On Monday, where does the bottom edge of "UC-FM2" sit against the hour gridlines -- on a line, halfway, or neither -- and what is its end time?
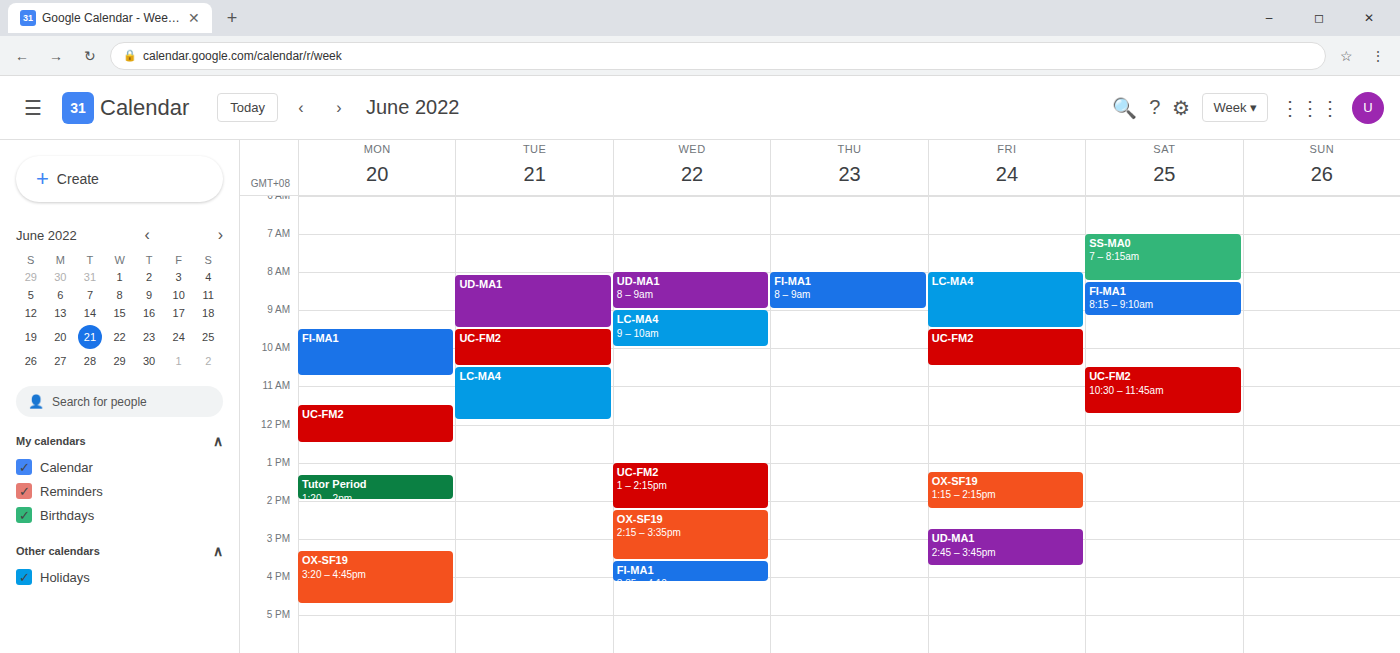
12:30 -- halfway between the 12:00 and 13:00 lines.